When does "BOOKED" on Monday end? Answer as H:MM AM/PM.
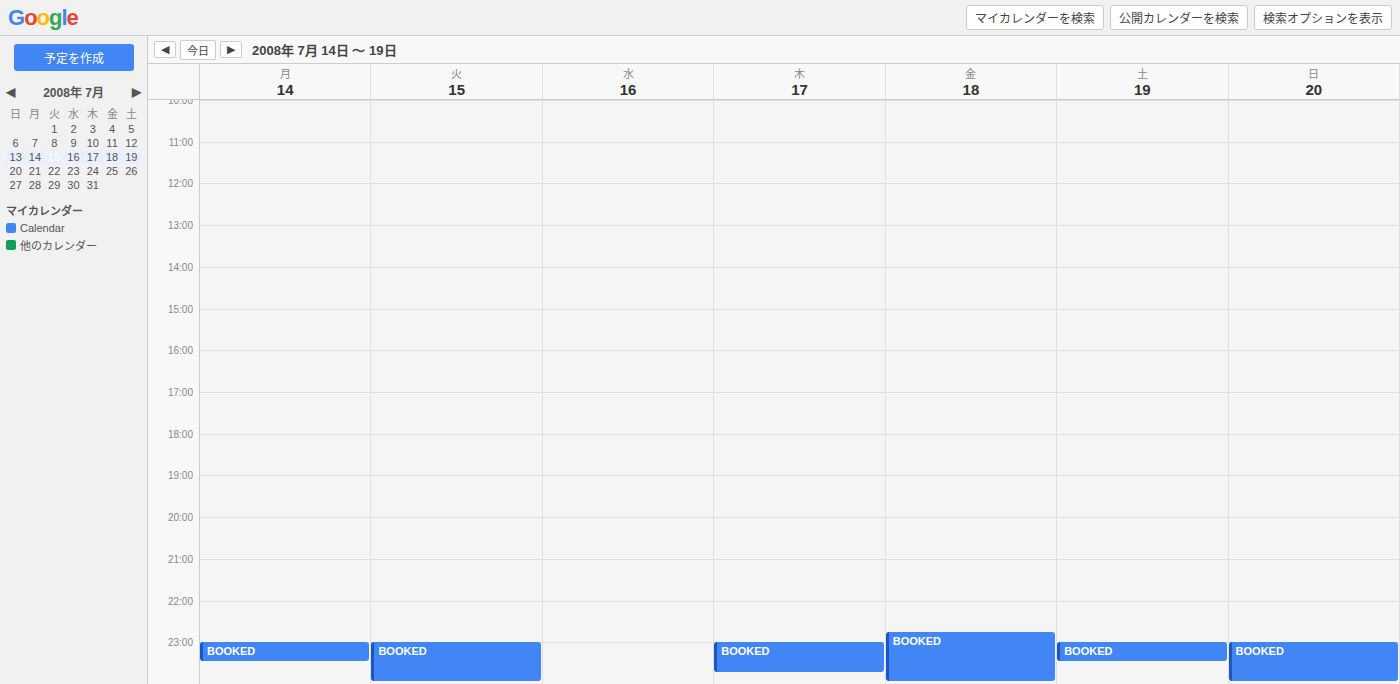
11:30 PM